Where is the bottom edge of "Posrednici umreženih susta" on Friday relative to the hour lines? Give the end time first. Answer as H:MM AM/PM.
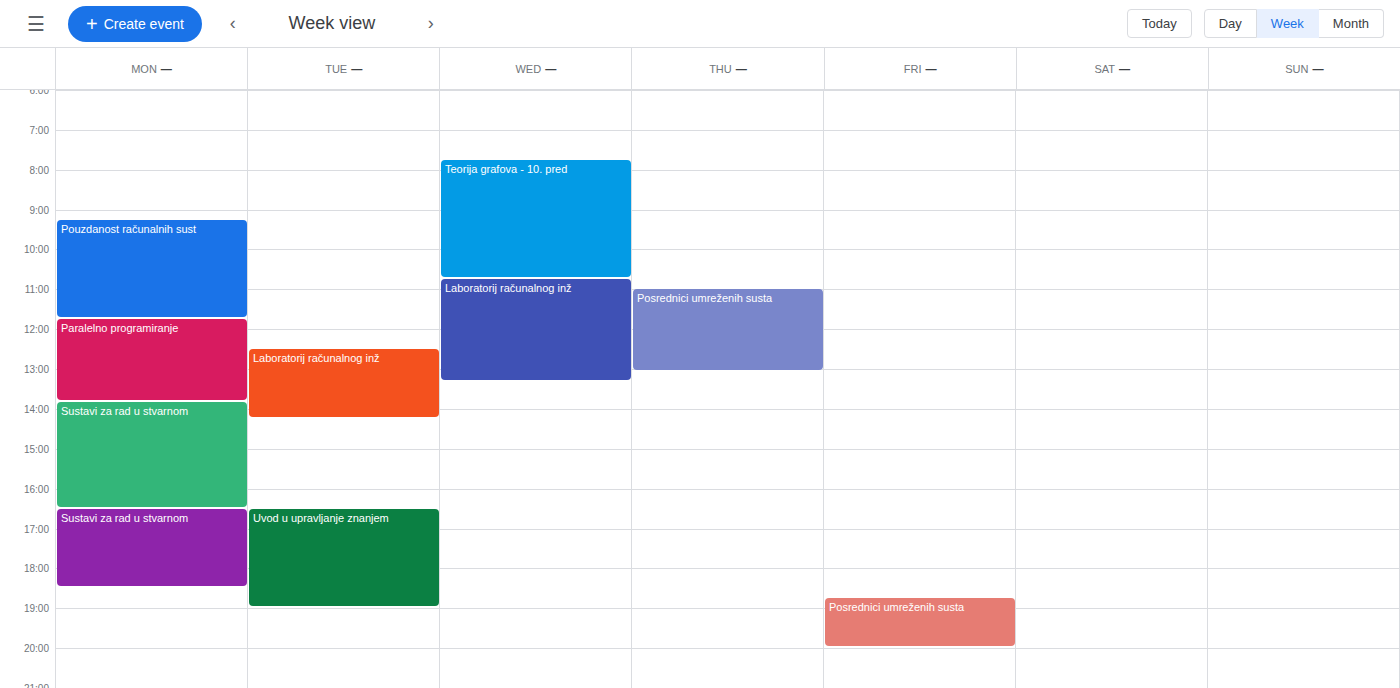
8:00 PM -- exactly on the 8 PM line.